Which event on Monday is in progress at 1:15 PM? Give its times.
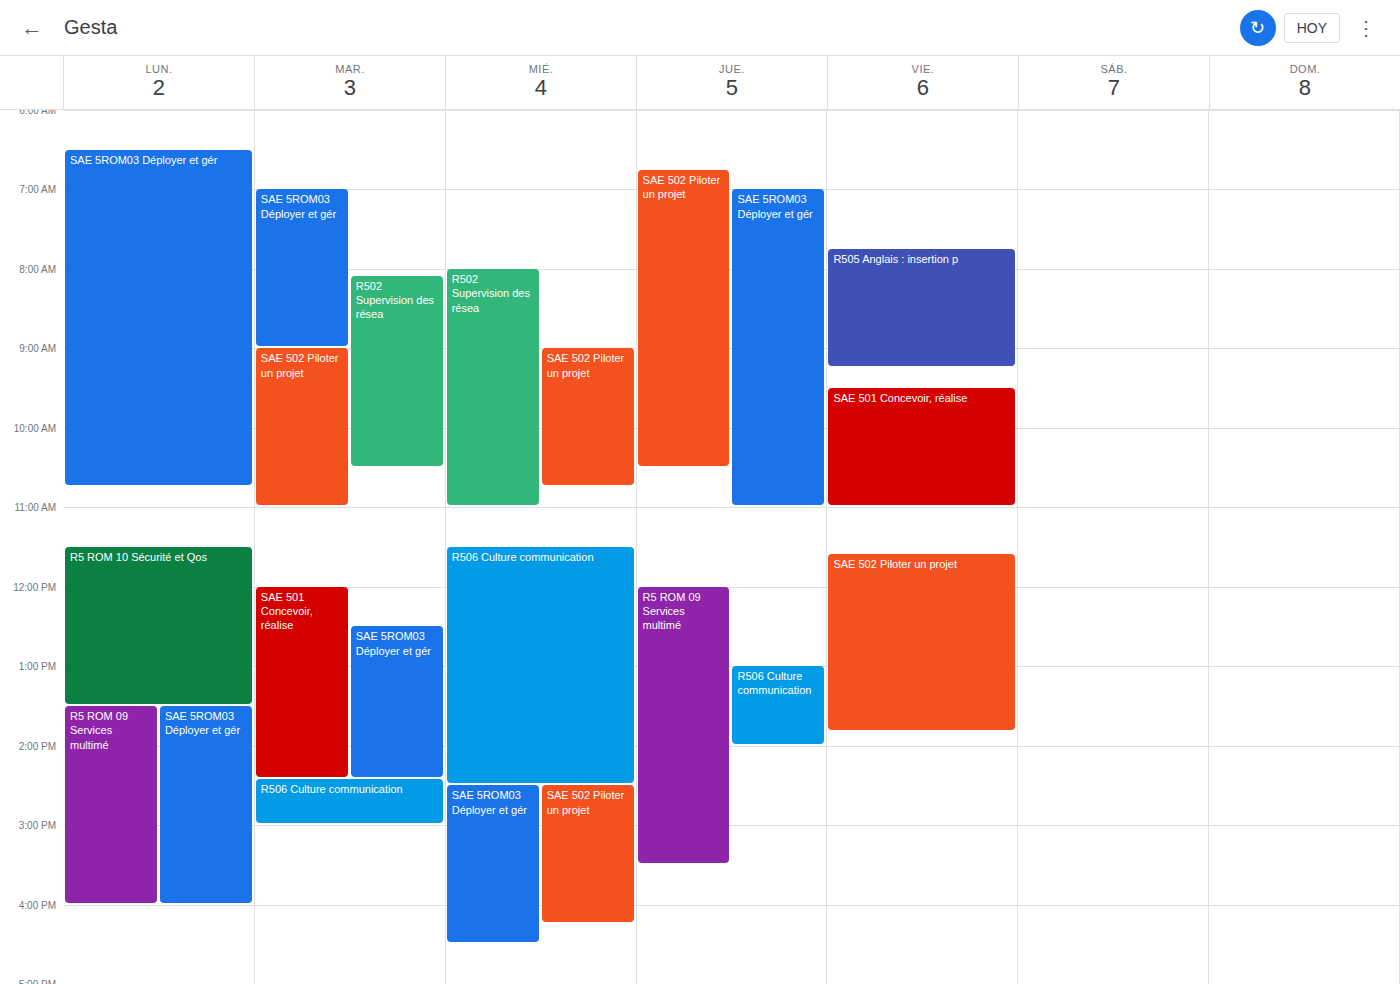
"R5 ROM 10 Sécurité et Qos", 11:30 AM to 1:30 PM